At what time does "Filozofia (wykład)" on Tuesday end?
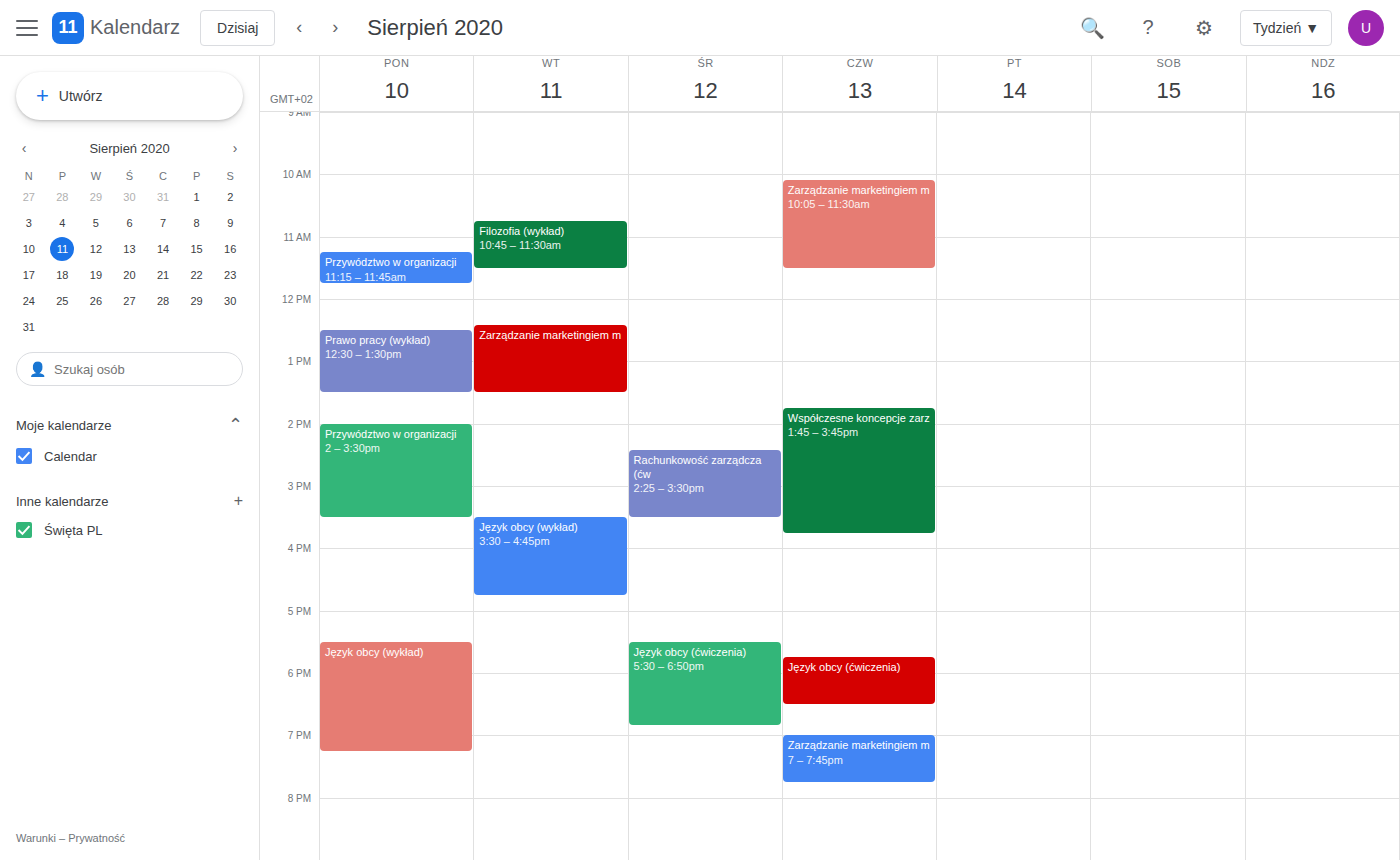
11:30 AM